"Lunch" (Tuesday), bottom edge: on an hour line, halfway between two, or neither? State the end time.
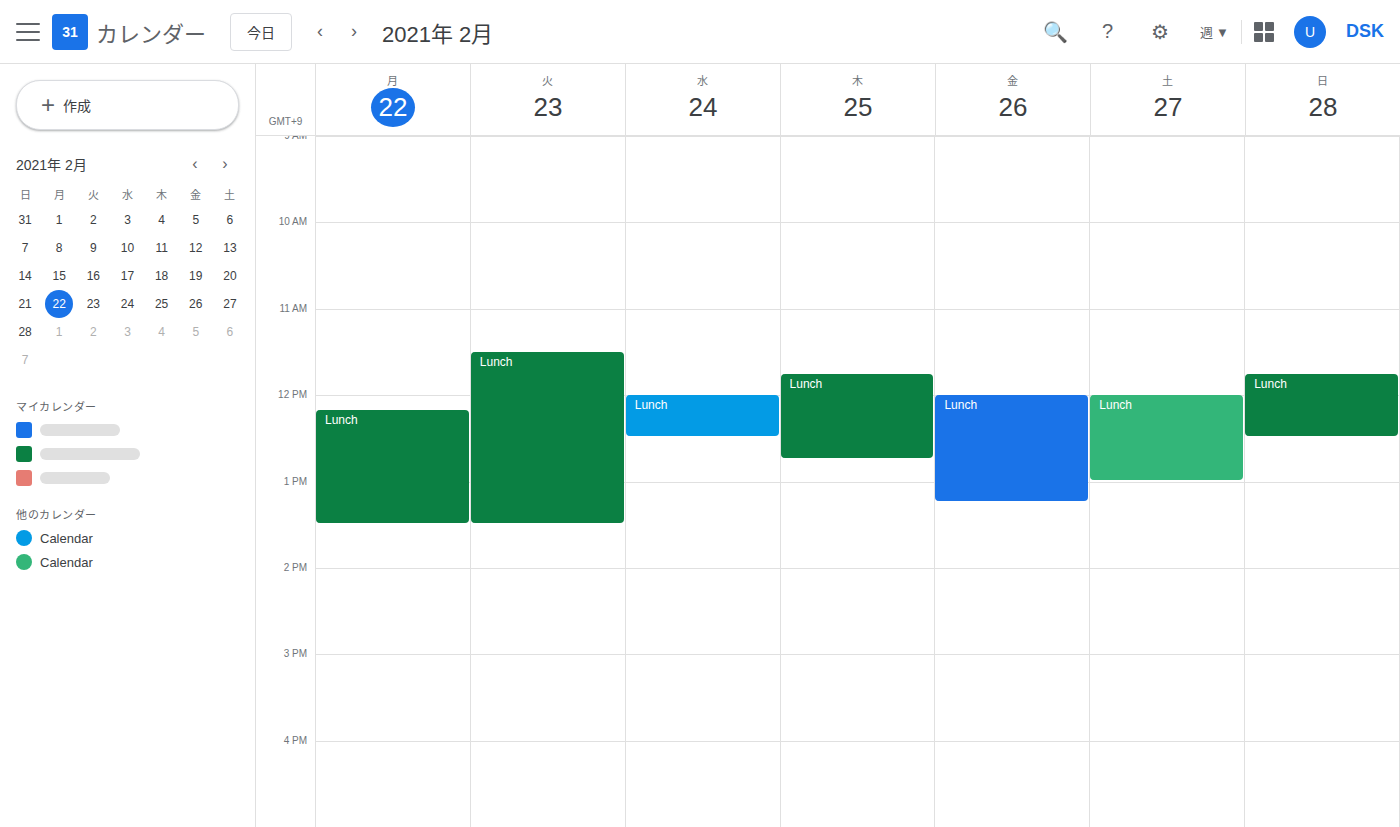
1:30 PM -- halfway between the 1 PM and 2 PM lines.